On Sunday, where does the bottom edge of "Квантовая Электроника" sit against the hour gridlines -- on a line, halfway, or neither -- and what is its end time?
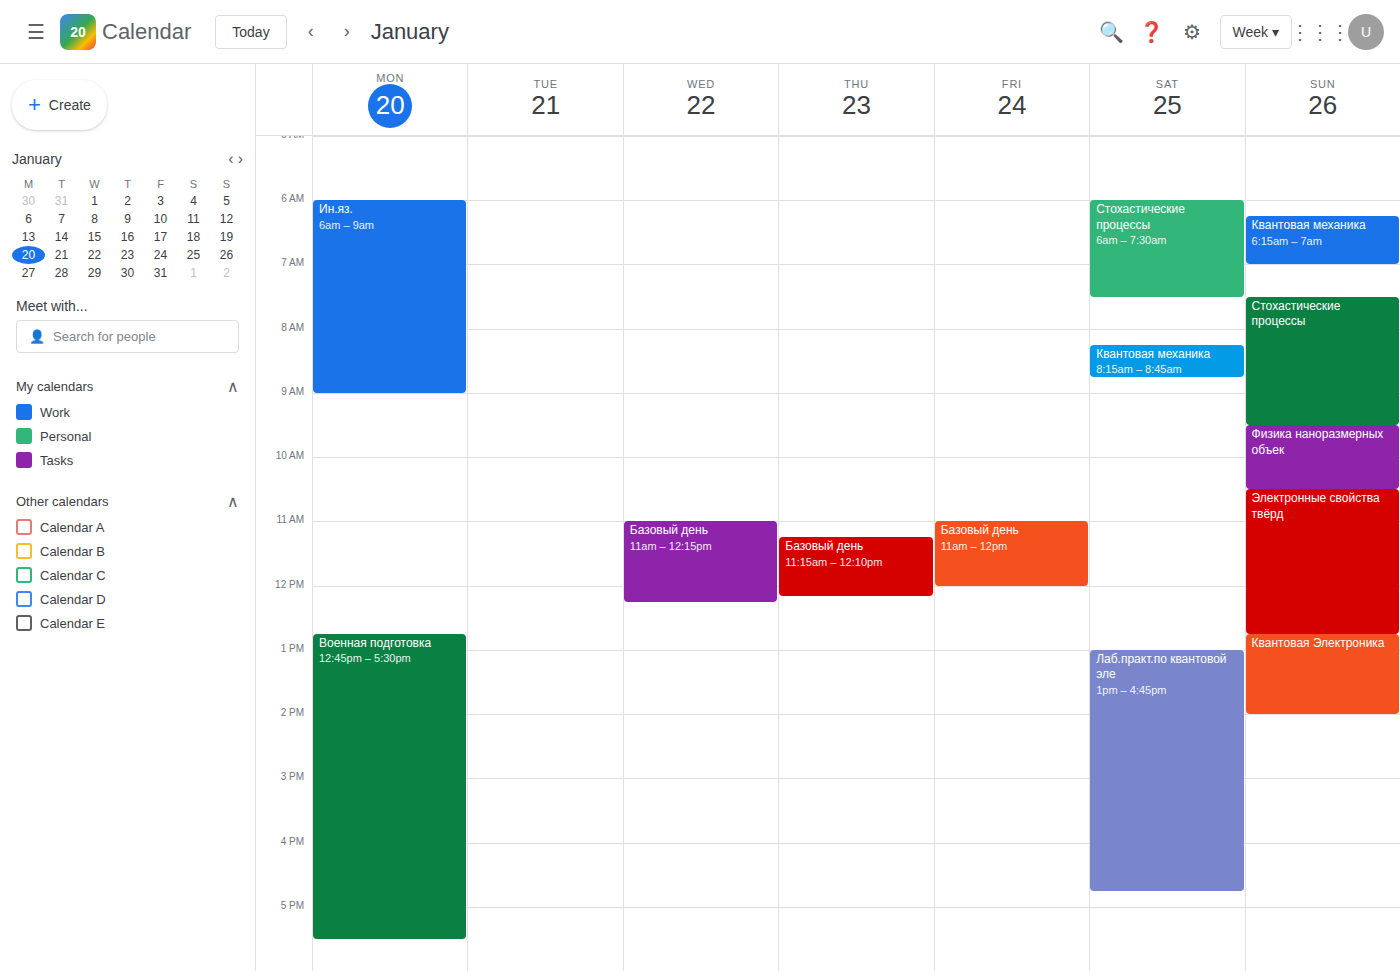
2:00 PM -- exactly on the 2 PM line.